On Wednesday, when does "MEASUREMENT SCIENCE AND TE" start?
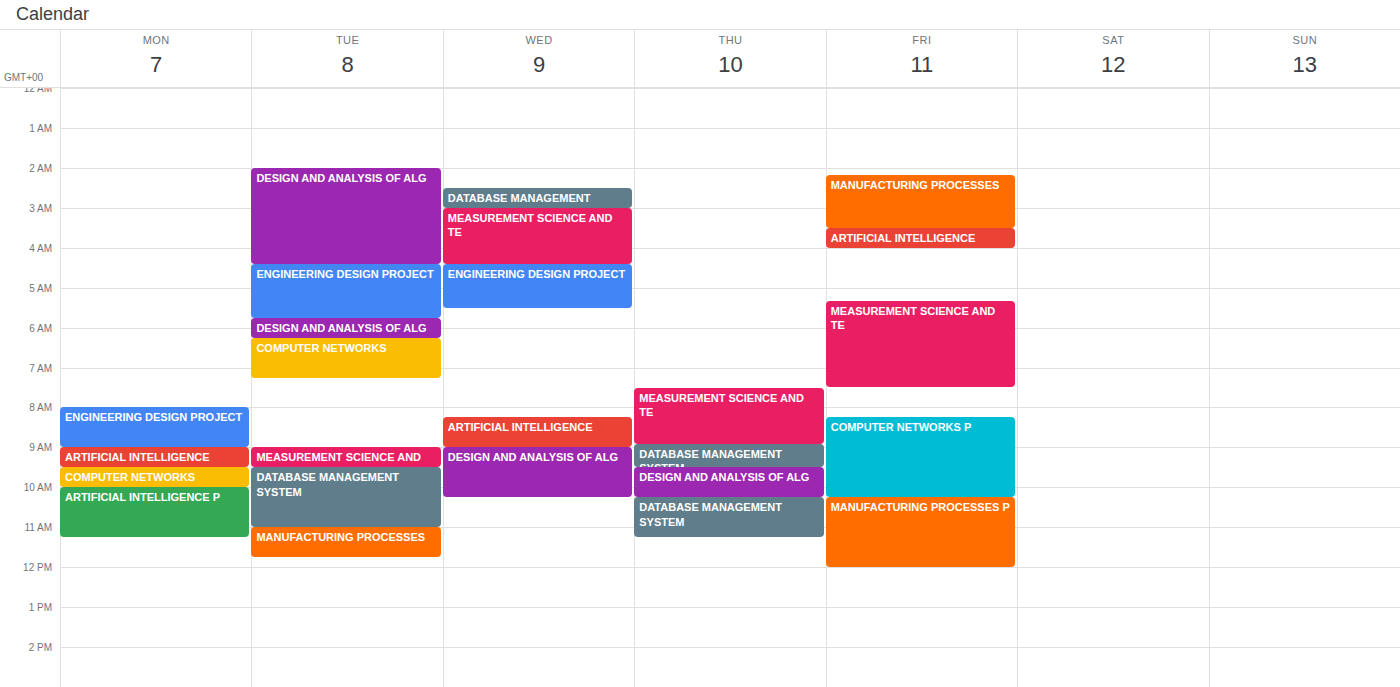
3:00 AM